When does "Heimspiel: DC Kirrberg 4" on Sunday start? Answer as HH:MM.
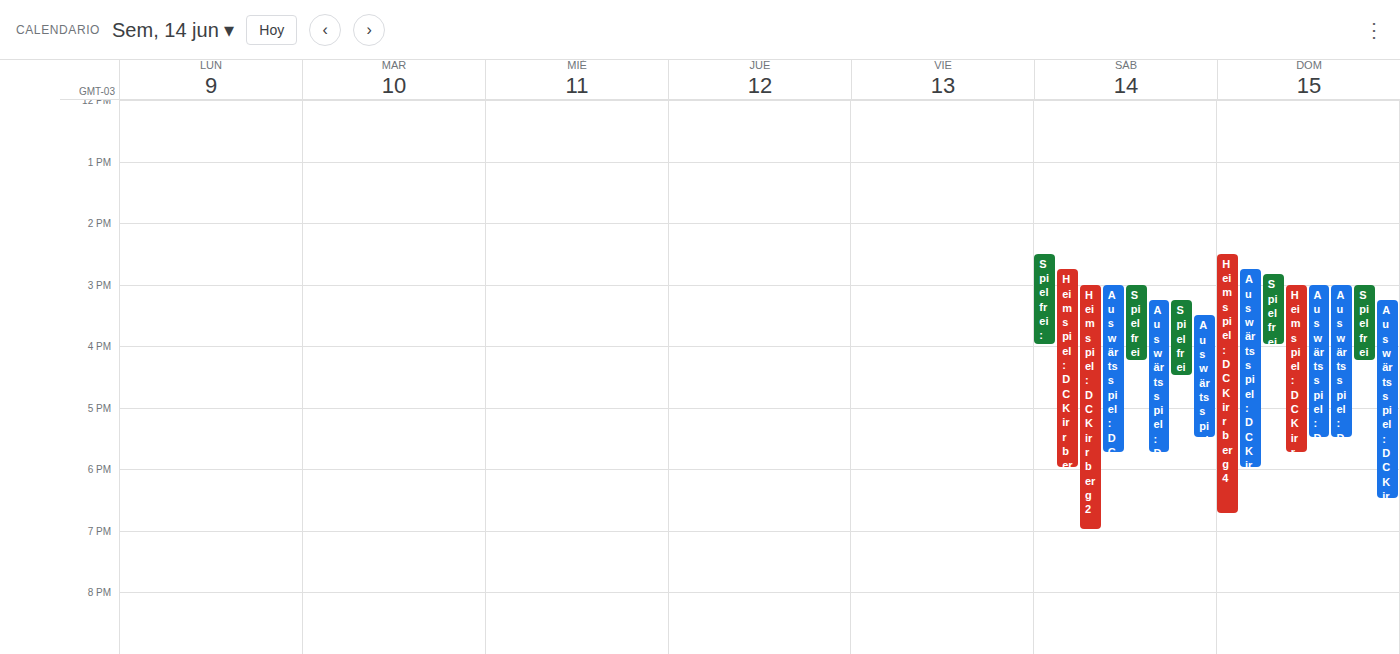
14:30